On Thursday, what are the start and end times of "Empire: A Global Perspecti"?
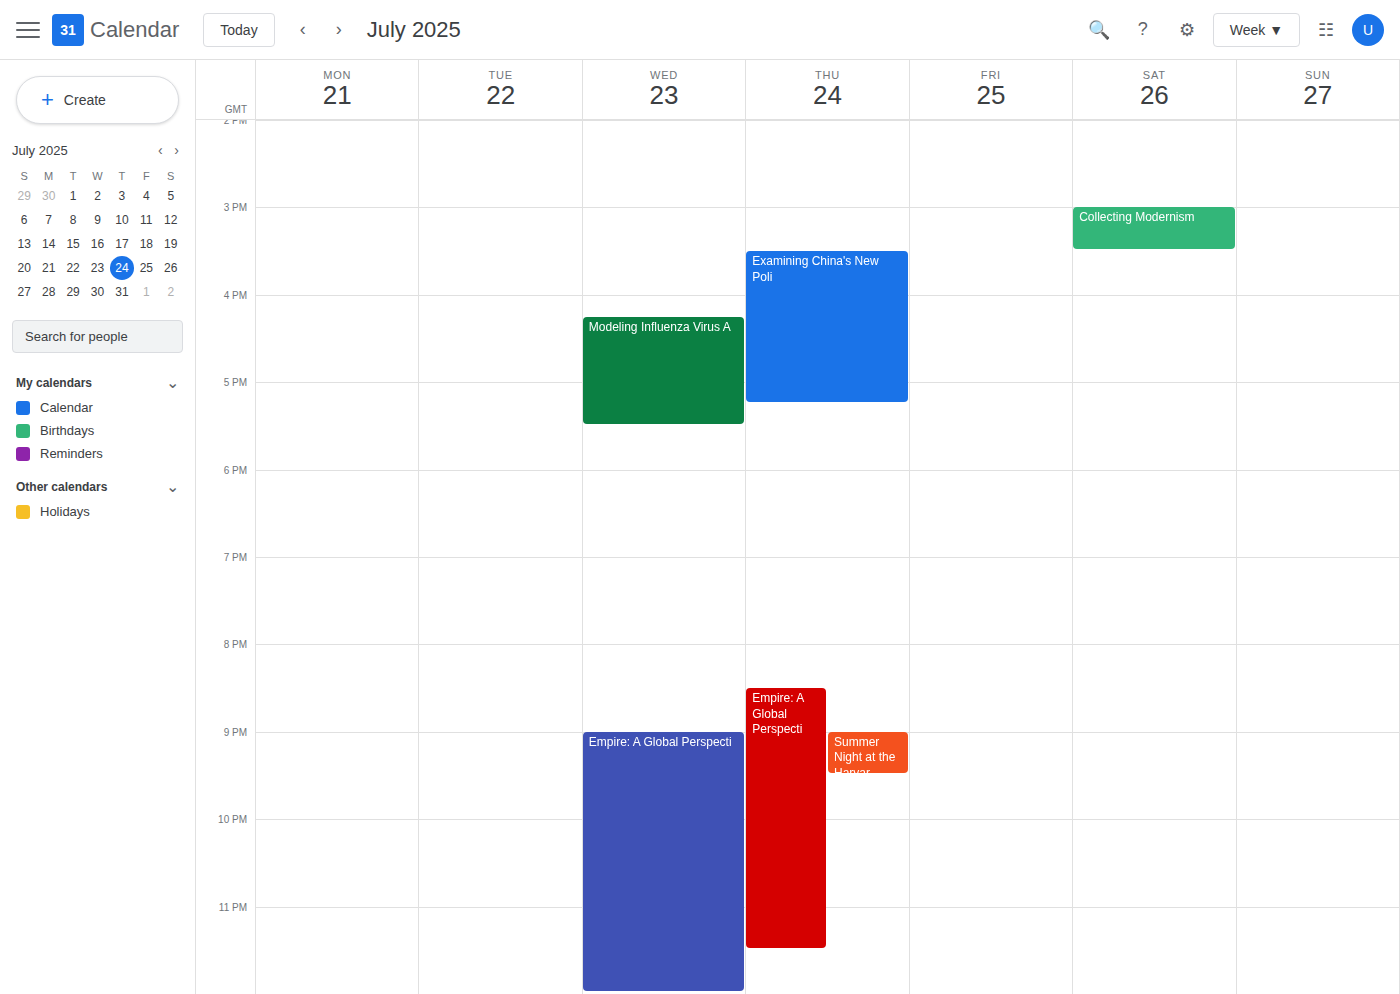
8:30 PM to 11:30 PM